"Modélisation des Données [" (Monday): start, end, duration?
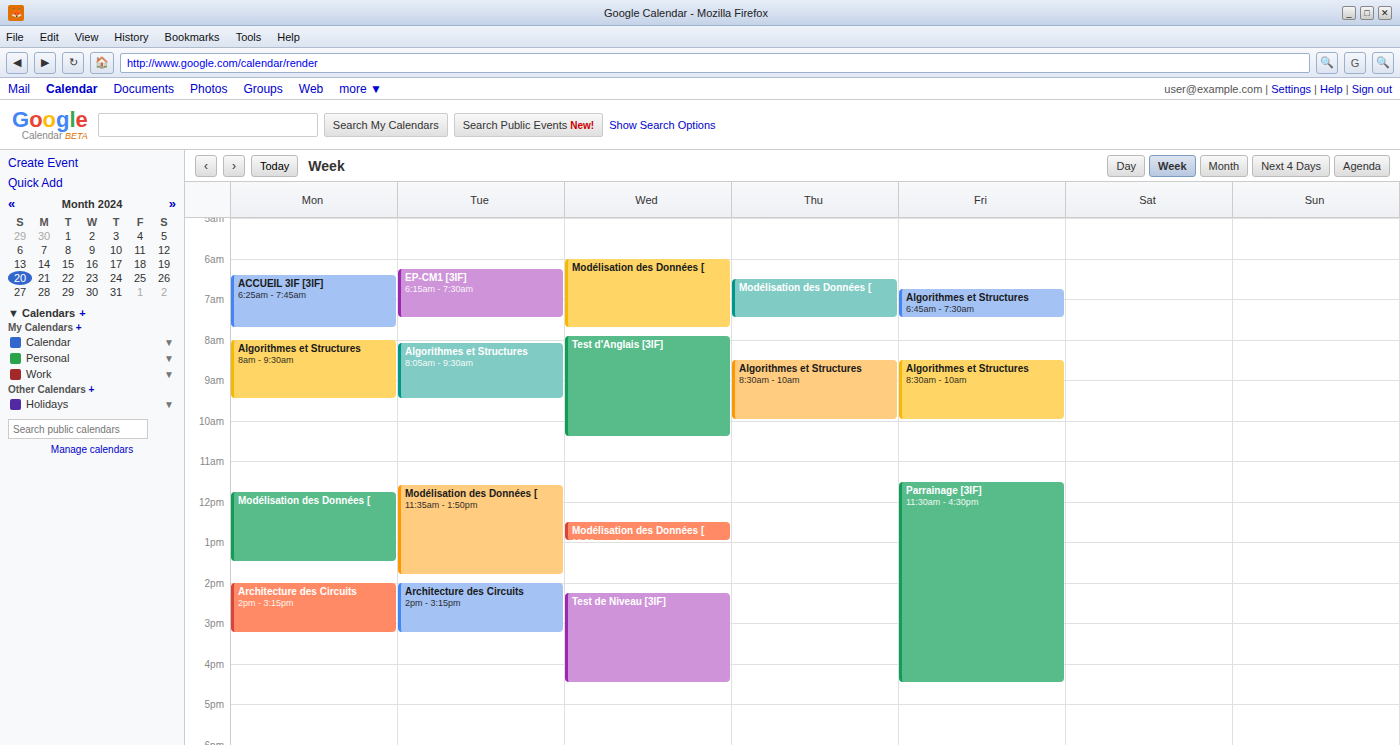
11:45 AM to 1:30 PM, 1 hour 45 minutes